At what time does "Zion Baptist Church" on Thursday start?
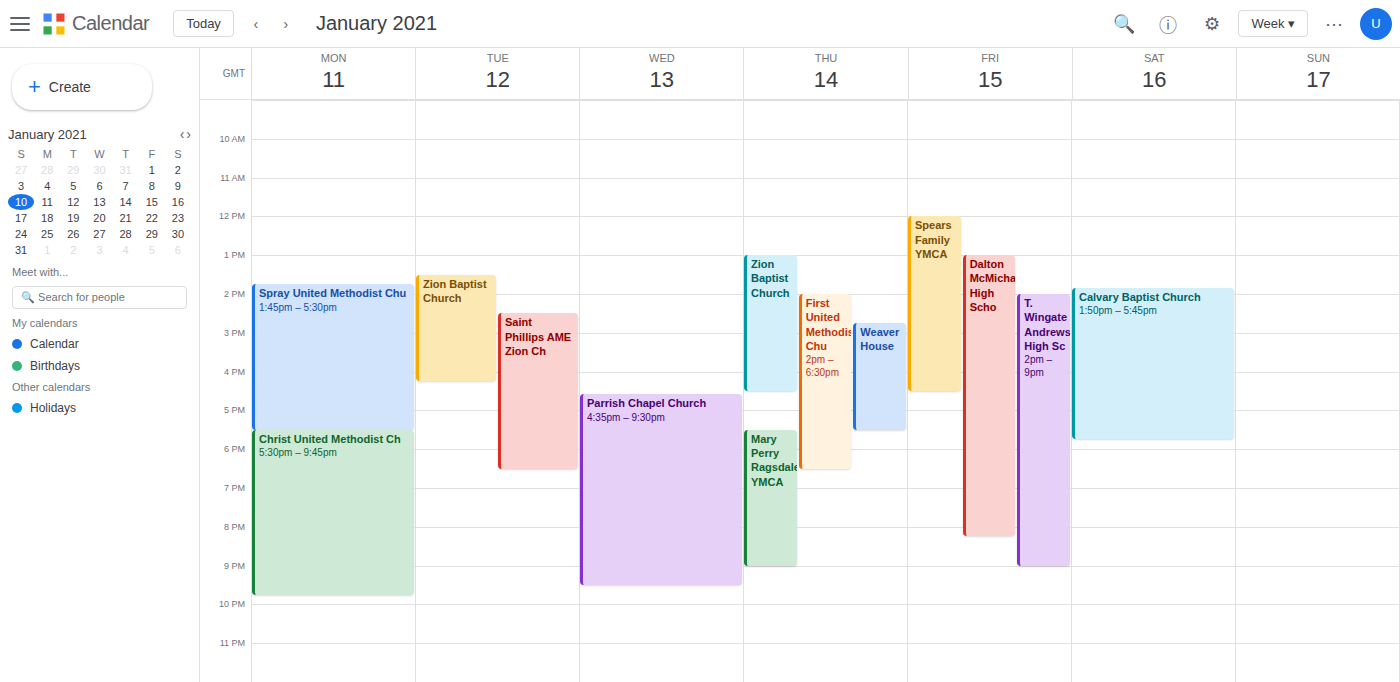
1:00 PM